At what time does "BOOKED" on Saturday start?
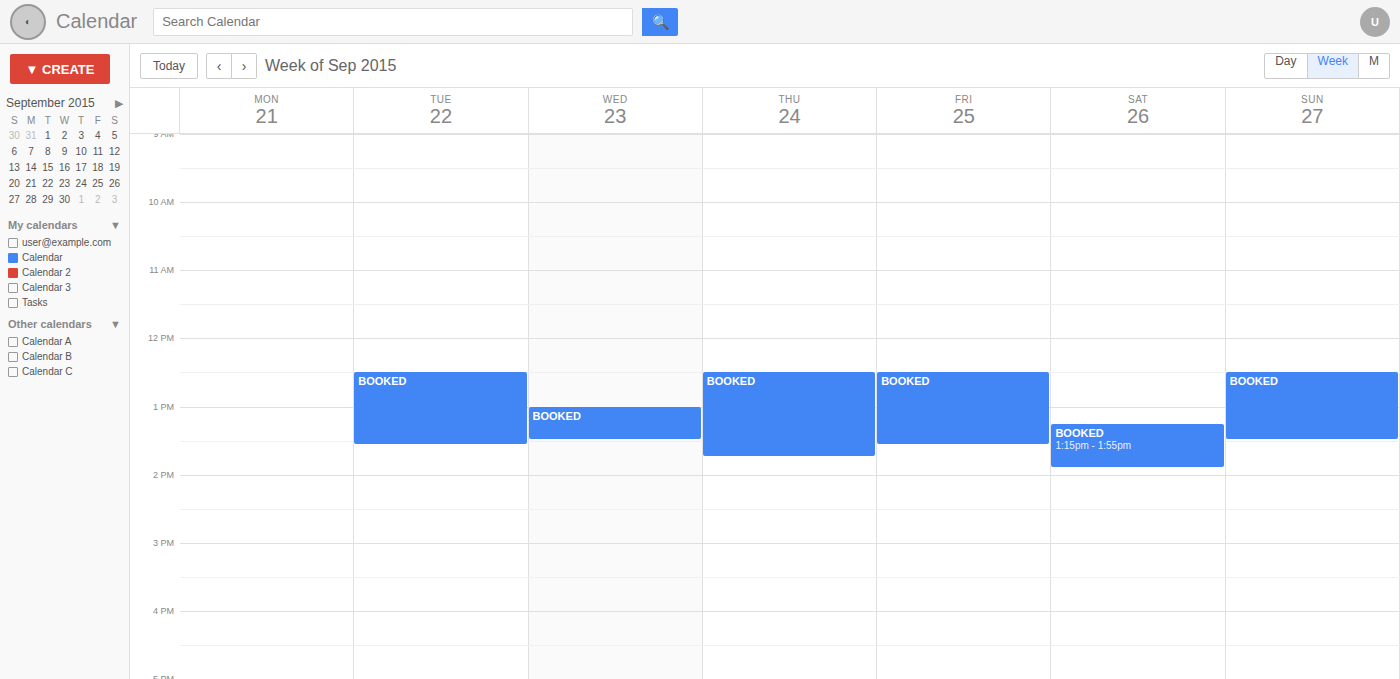
1:15 PM